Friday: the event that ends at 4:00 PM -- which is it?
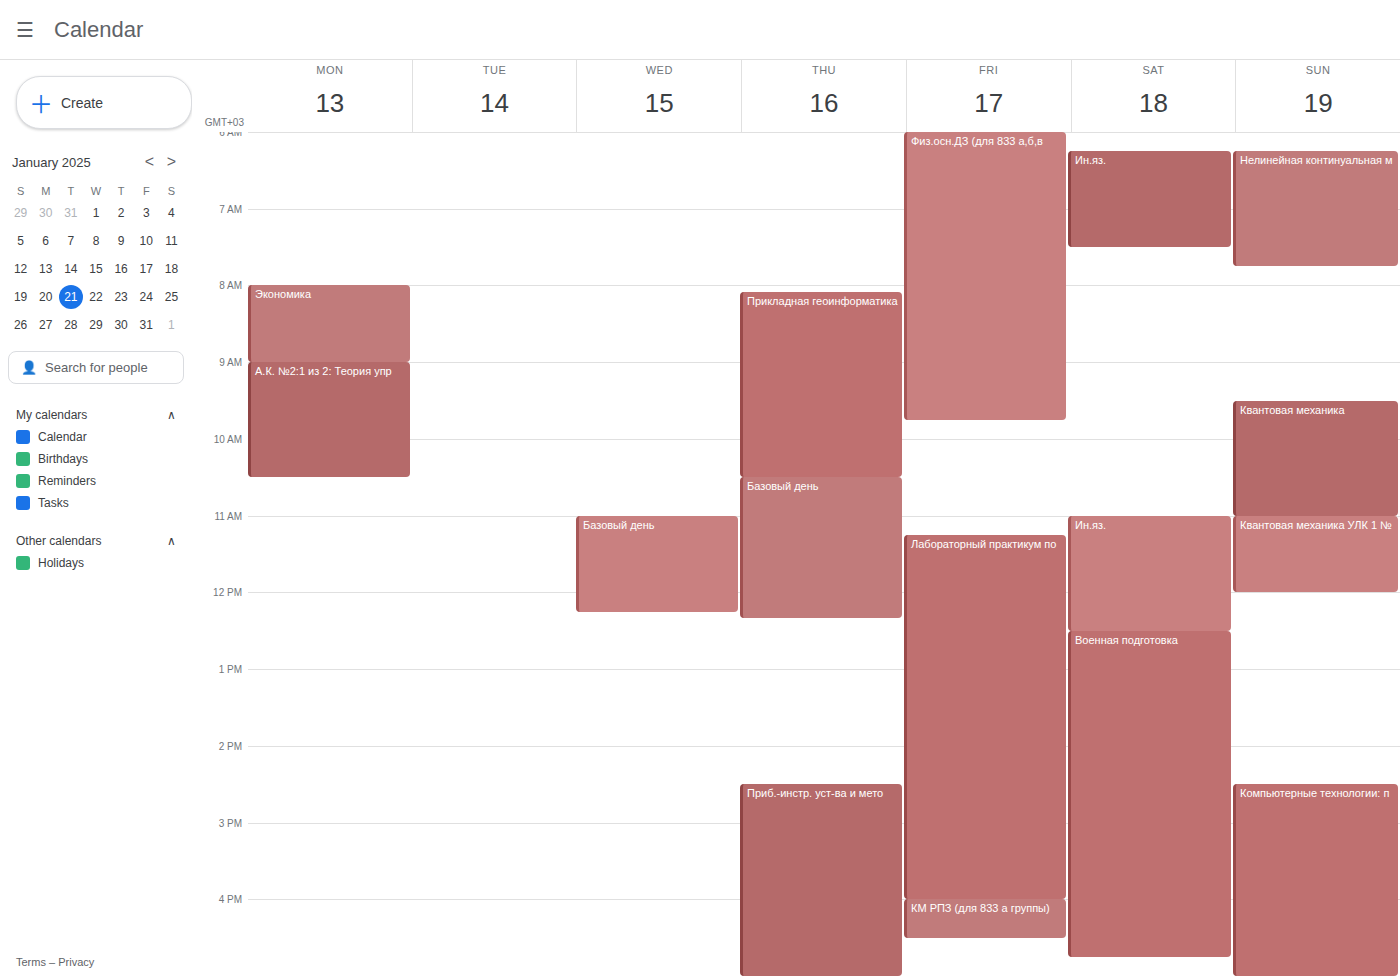
"Лабораторный практикум по"